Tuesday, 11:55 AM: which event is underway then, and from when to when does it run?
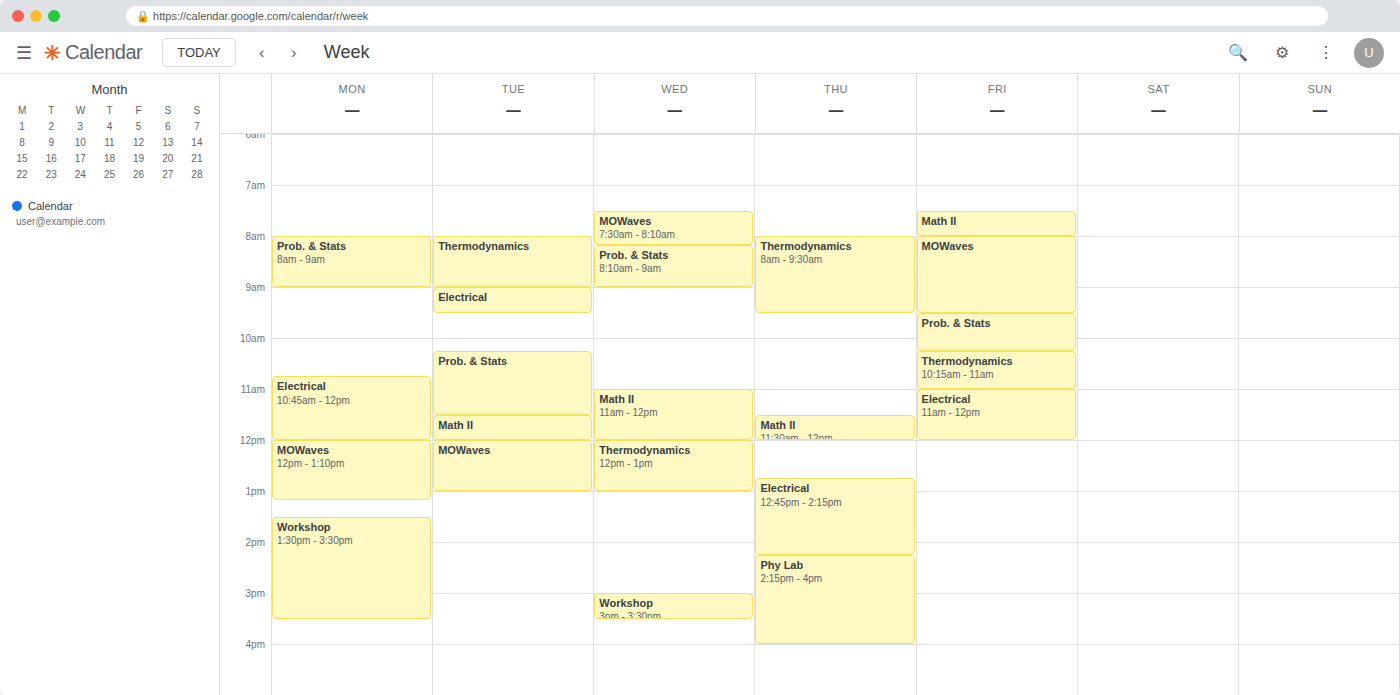
"Math II", 11:30 AM to 12:00 PM